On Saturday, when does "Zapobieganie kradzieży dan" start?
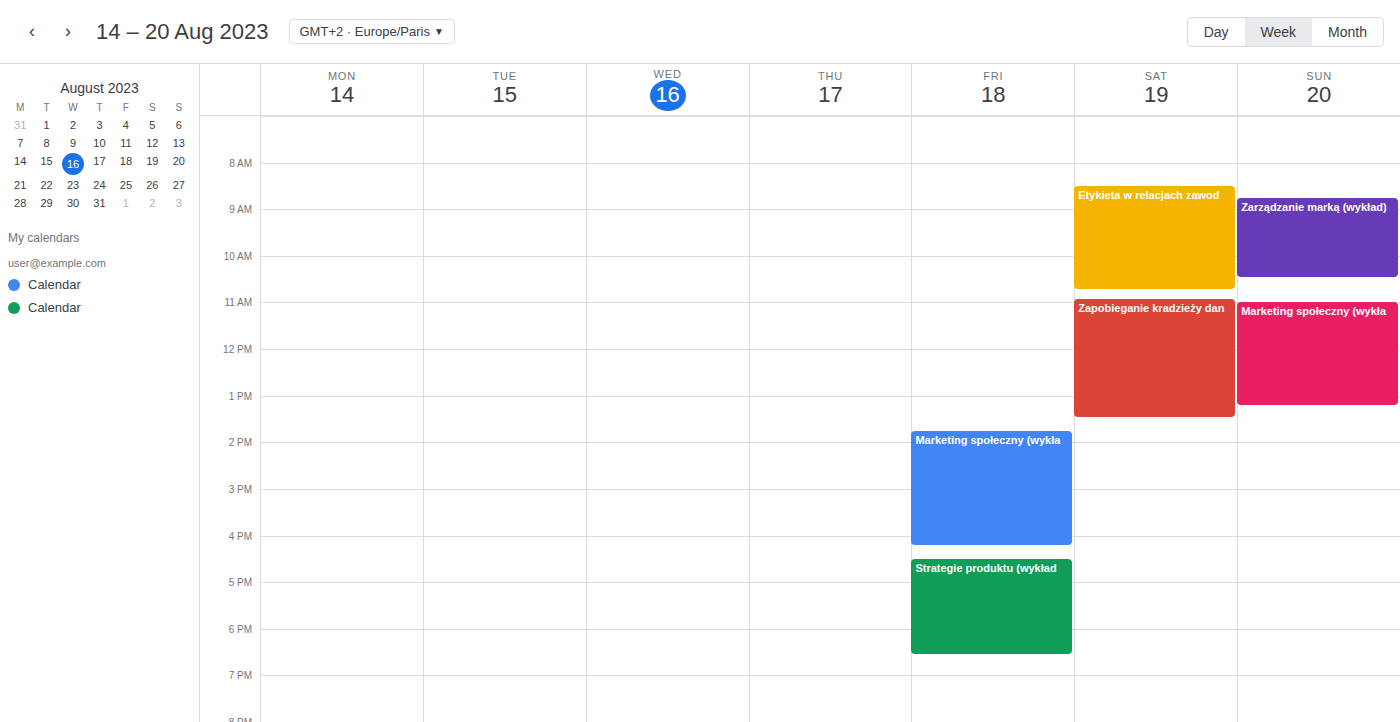
10:55